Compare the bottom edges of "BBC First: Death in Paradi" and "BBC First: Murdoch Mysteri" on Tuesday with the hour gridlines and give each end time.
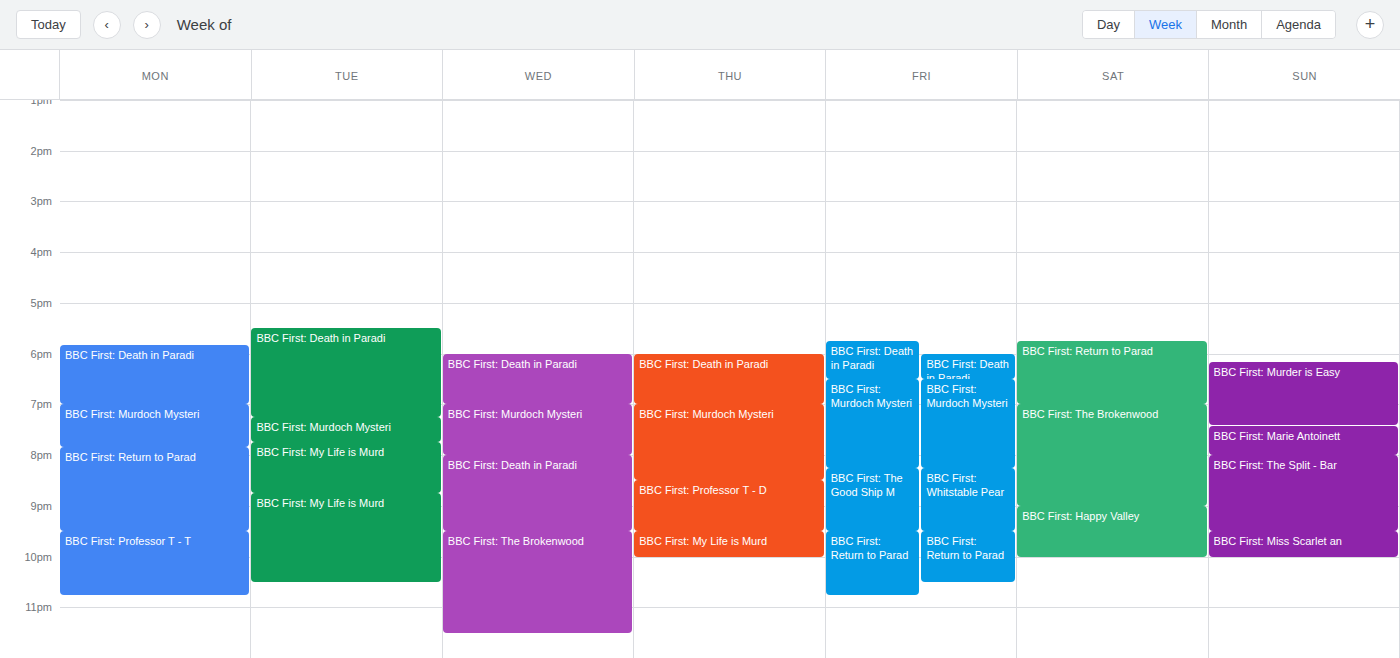
"BBC First: Death in Paradi": 7:15 PM, neither: a quarter of the way from the 7 PM line to the 8 PM line. "BBC First: Murdoch Mysteri": 7:45 PM, neither: three quarters of the way from the 7 PM line to the 8 PM line.